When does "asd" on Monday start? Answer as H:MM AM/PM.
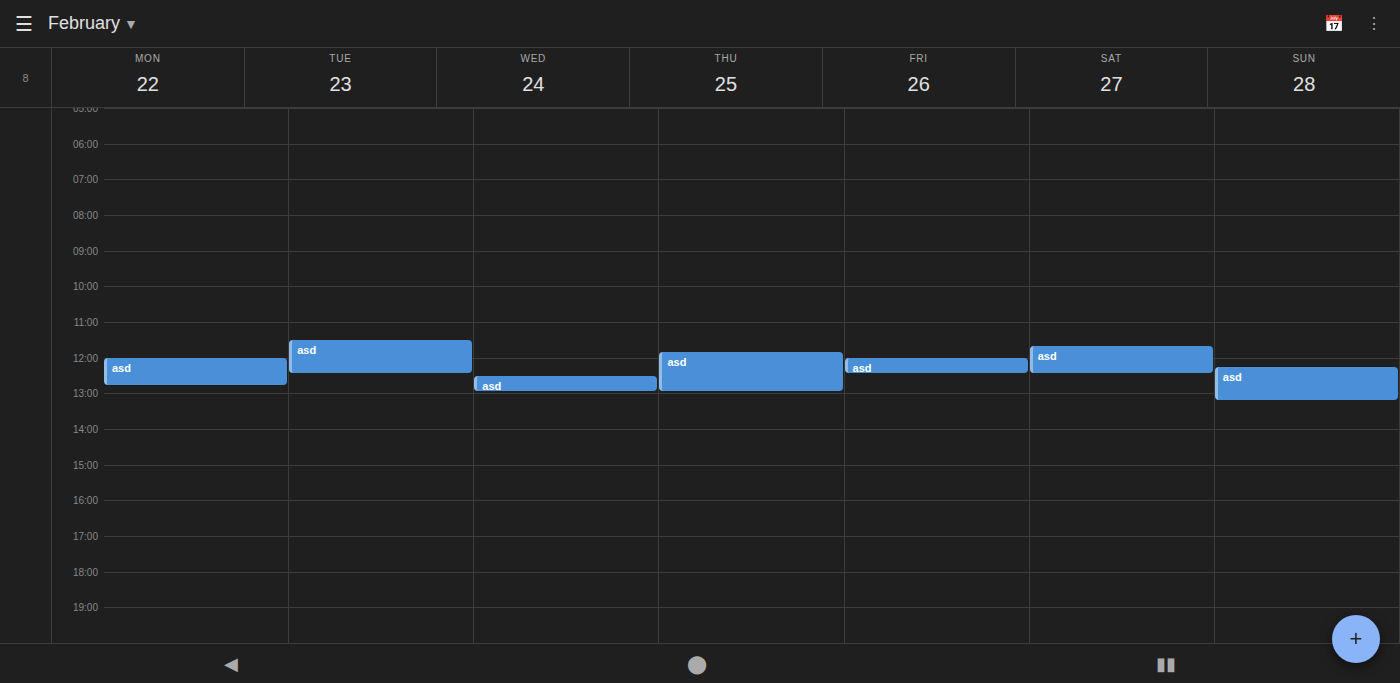
12:00 PM